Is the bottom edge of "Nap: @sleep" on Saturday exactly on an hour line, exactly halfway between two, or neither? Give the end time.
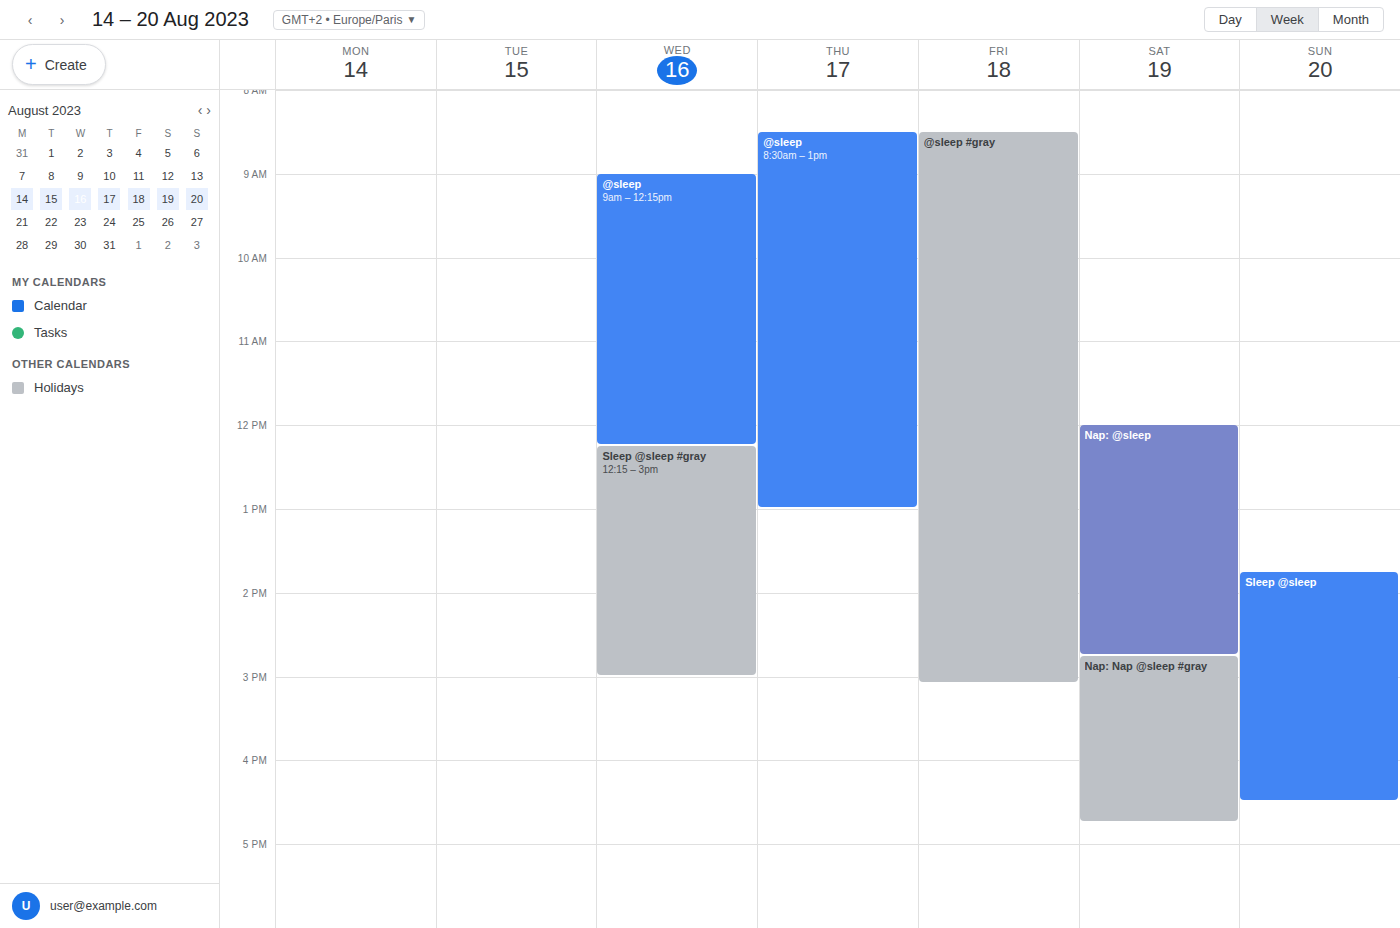
14:45 -- neither: three quarters of the way from the 14:00 line to the 15:00 line.